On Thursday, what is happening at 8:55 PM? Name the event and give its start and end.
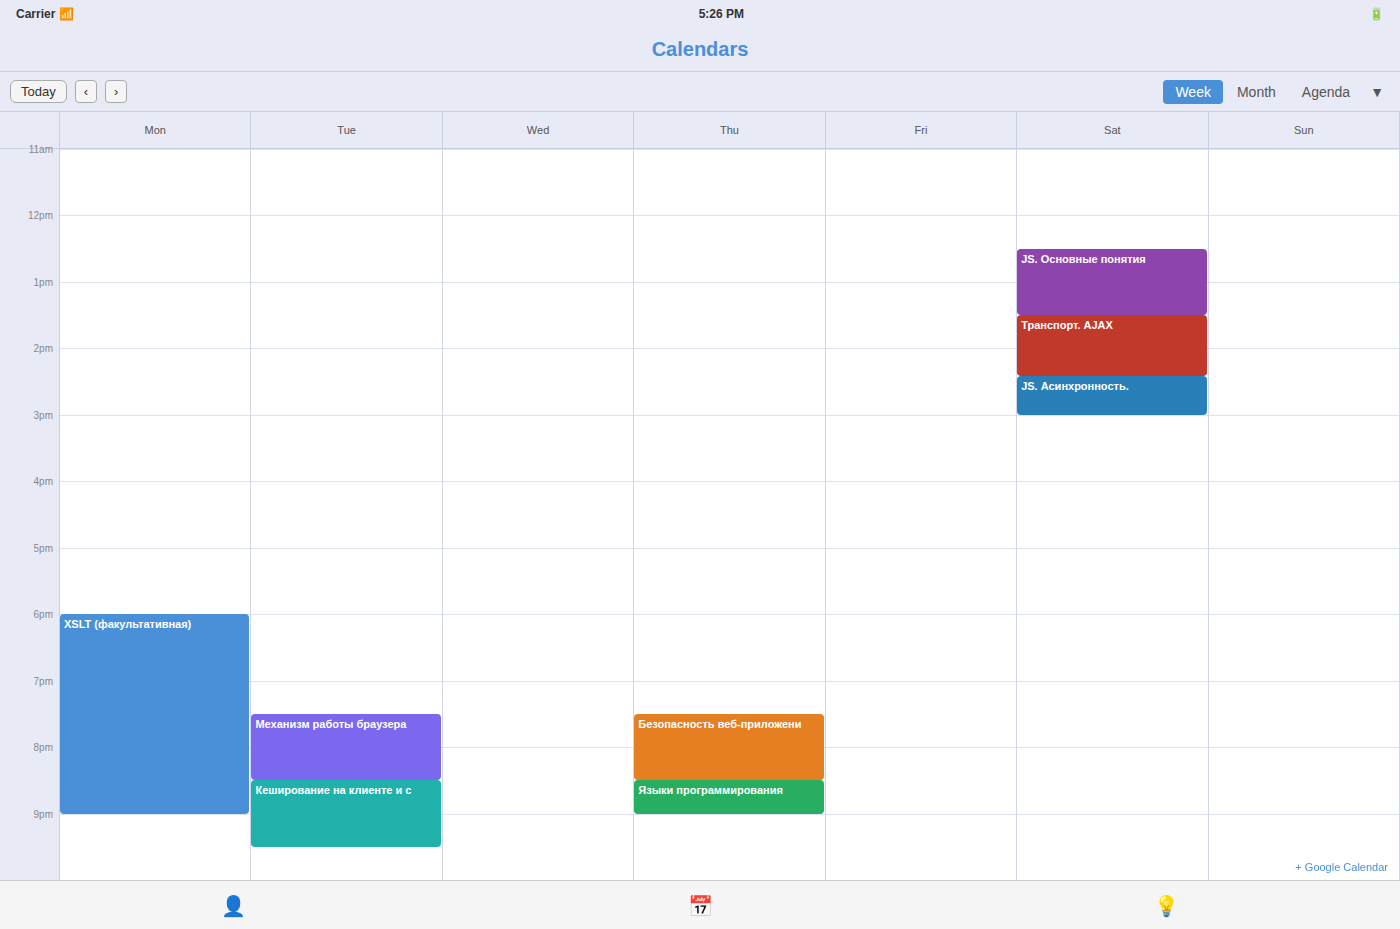
"Языки программирования", 8:30 PM to 9:00 PM